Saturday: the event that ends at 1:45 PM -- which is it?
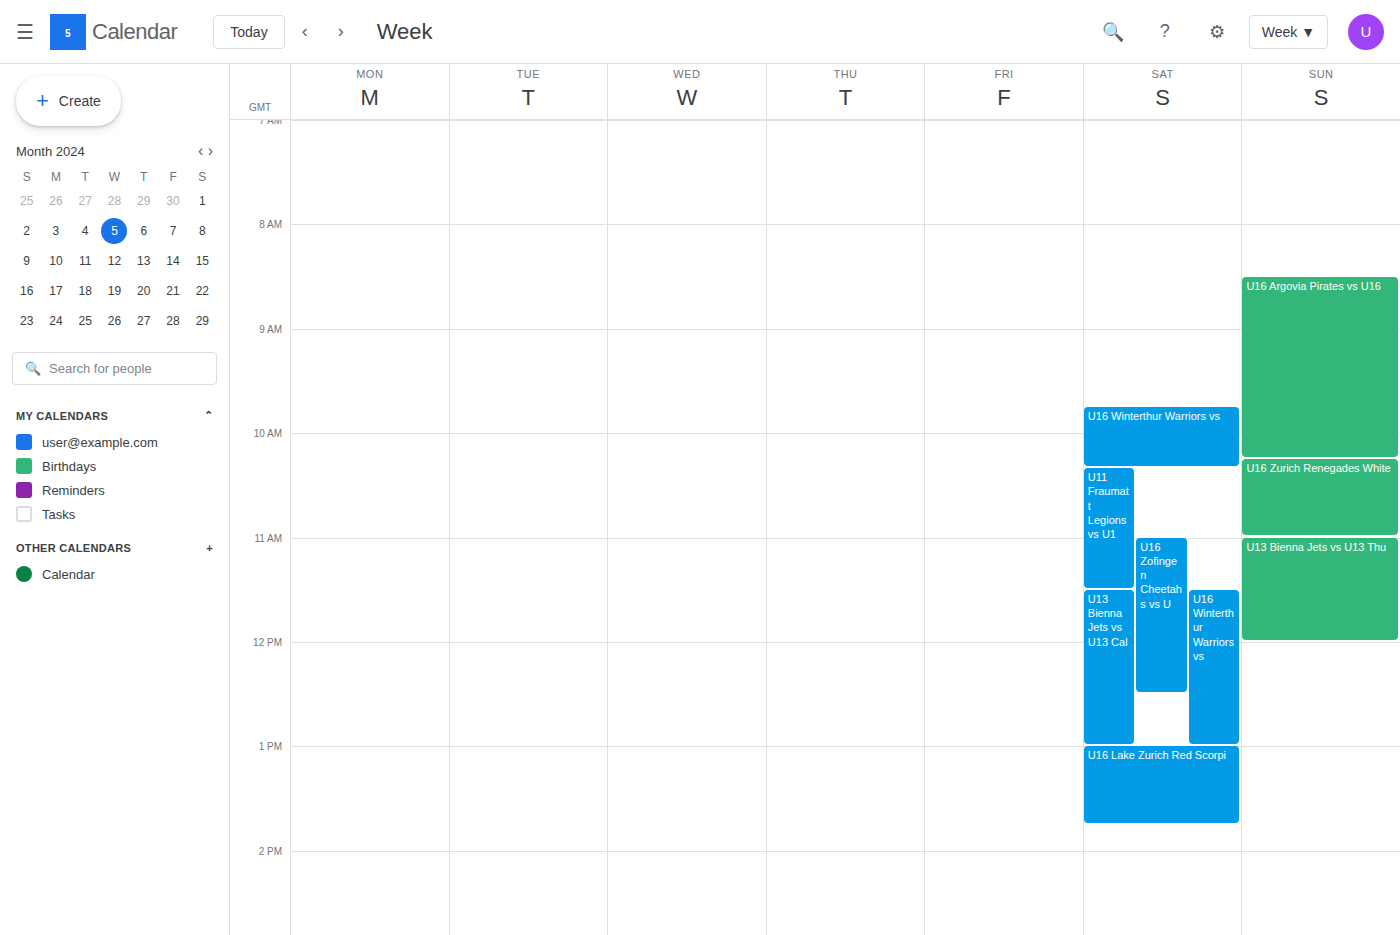
"U16 Lake Zurich Red Scorpi"